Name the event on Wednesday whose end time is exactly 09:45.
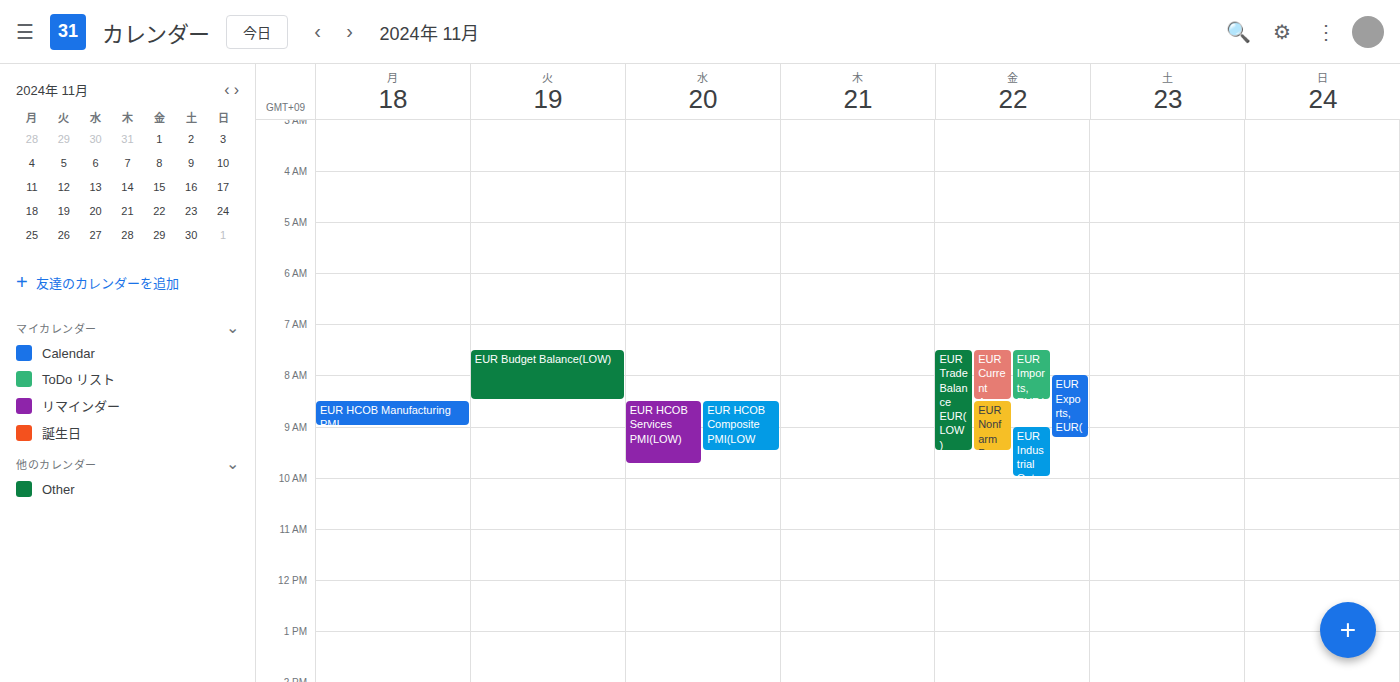
"EUR HCOB Services PMI(LOW)"